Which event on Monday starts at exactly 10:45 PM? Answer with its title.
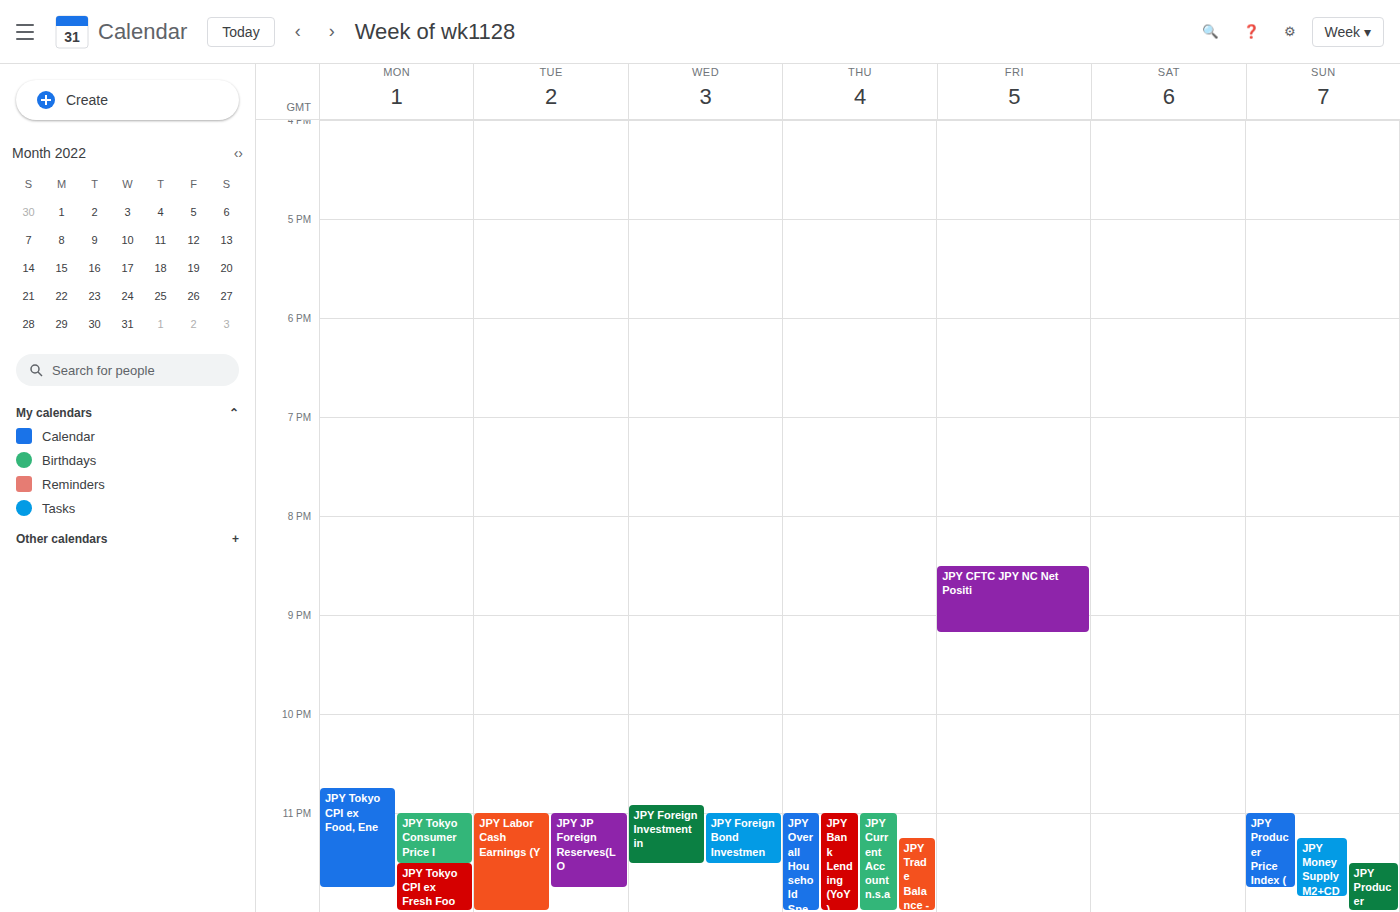
"JPY Tokyo CPI ex Food, Ene"